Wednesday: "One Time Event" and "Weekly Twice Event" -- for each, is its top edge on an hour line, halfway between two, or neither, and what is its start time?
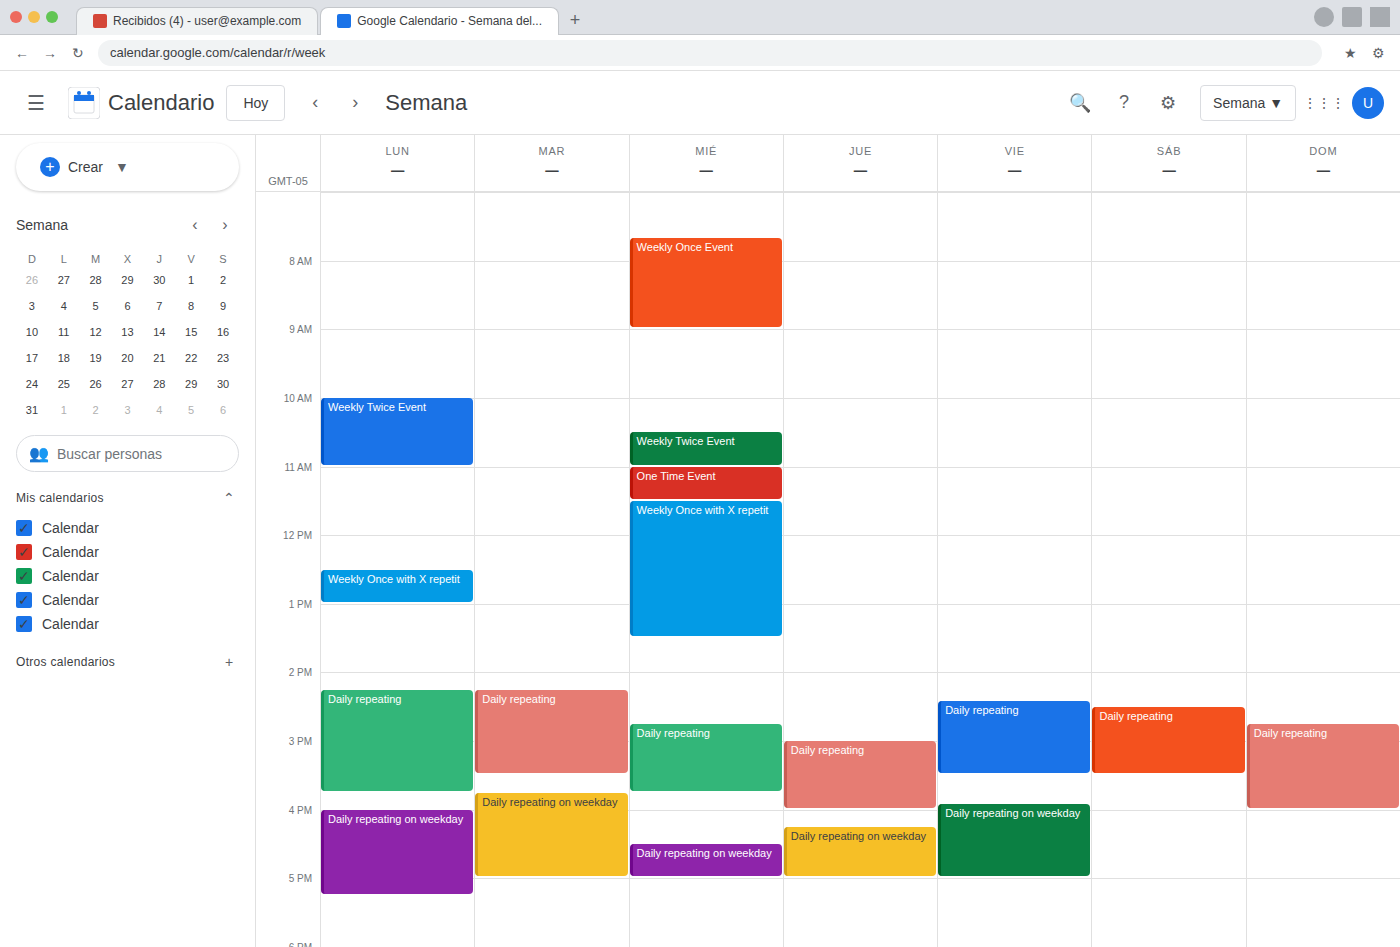
"One Time Event": 11:00 AM, exactly on the 11 AM line. "Weekly Twice Event": 10:30 AM, halfway between the 10 AM and 11 AM lines.